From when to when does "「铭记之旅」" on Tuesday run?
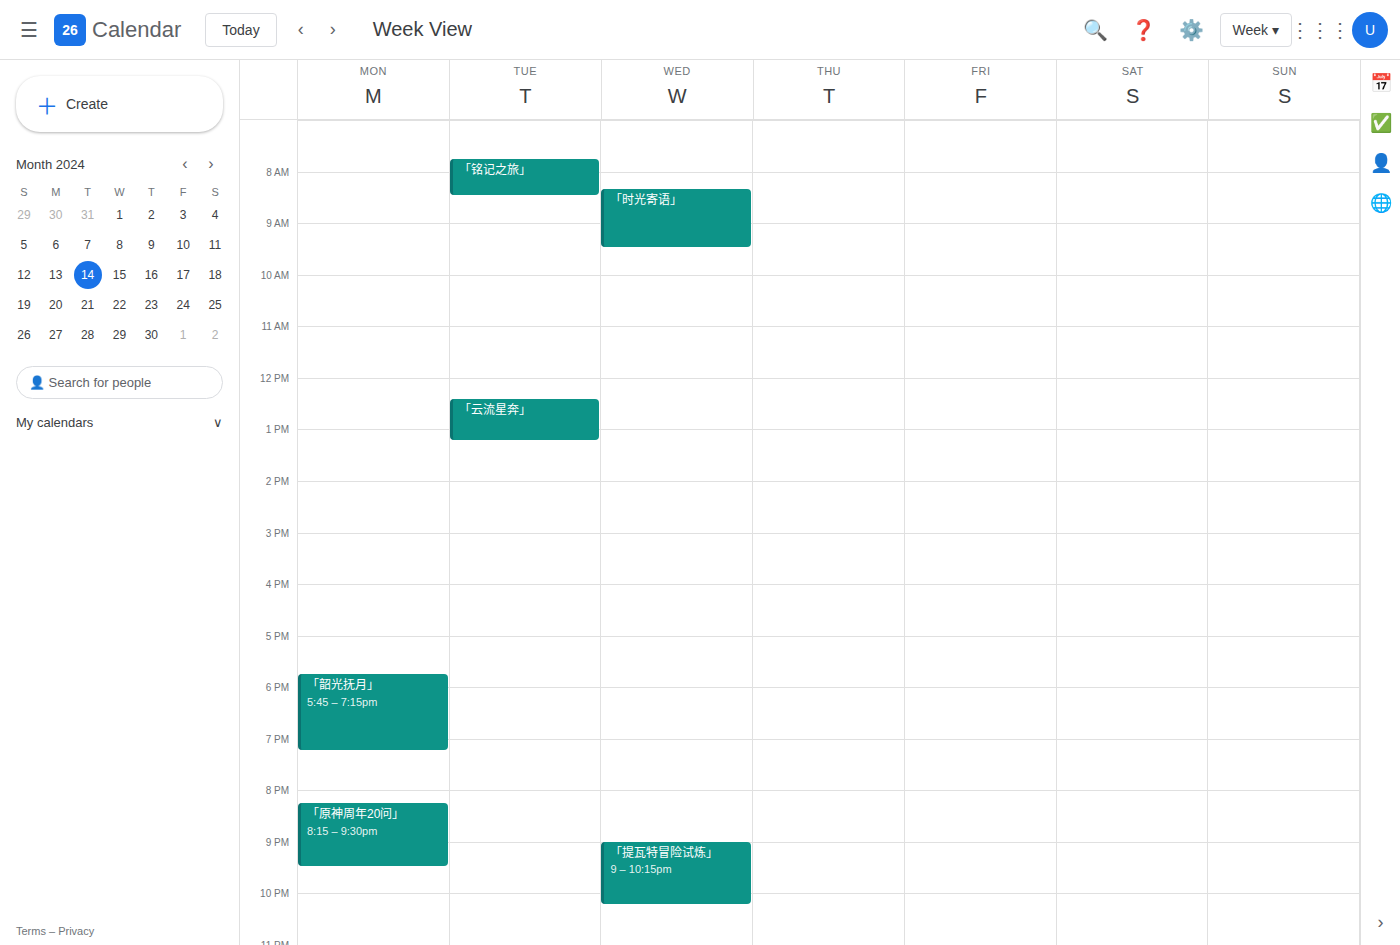
07:45 to 08:30